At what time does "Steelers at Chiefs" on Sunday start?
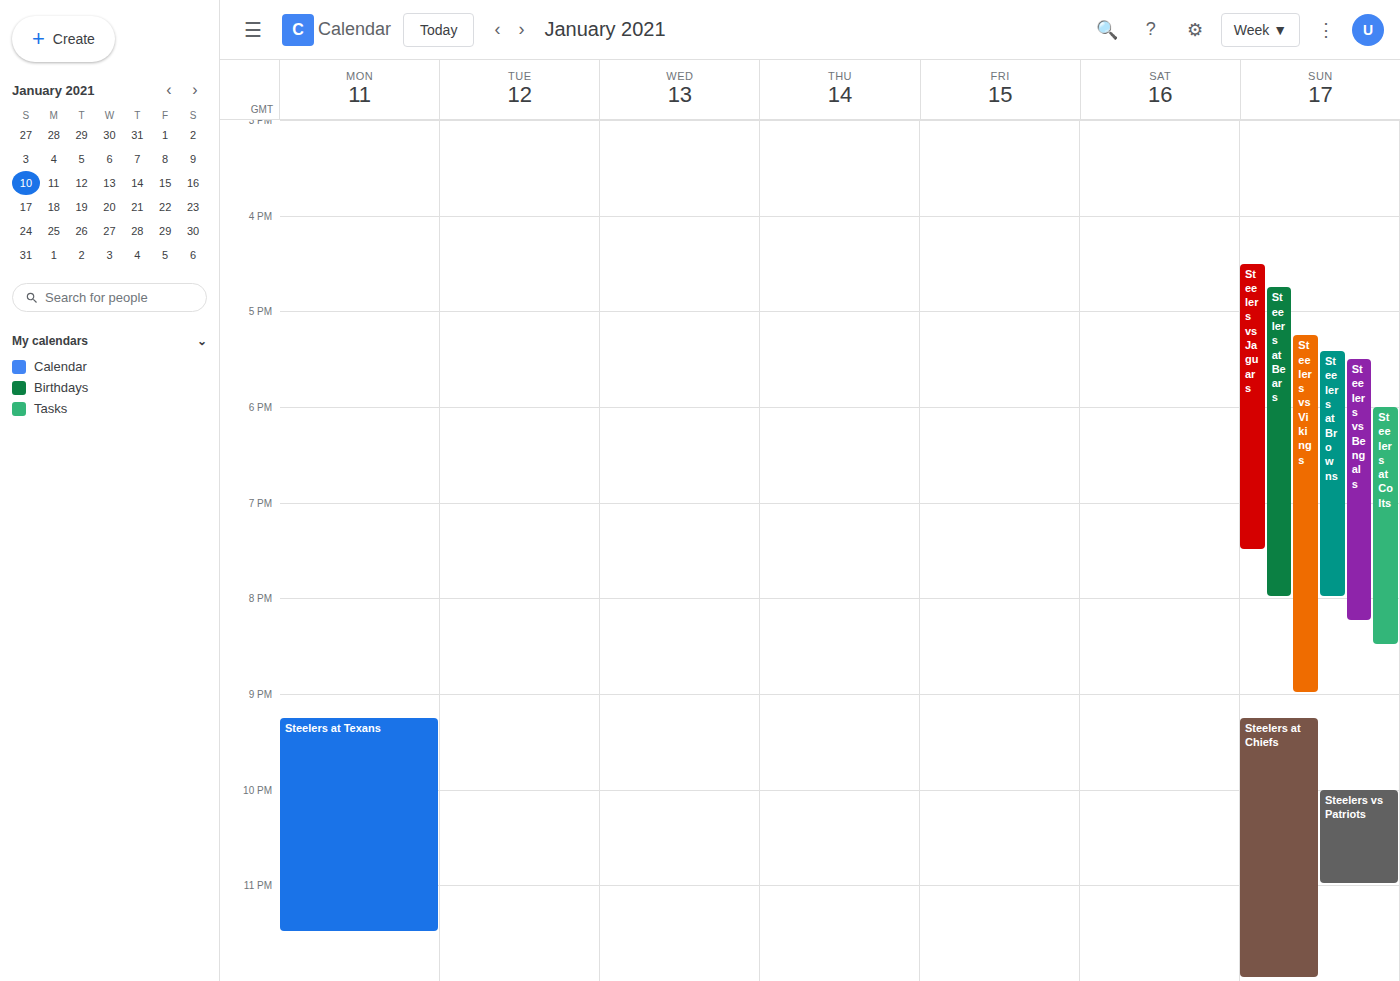
9:15 PM